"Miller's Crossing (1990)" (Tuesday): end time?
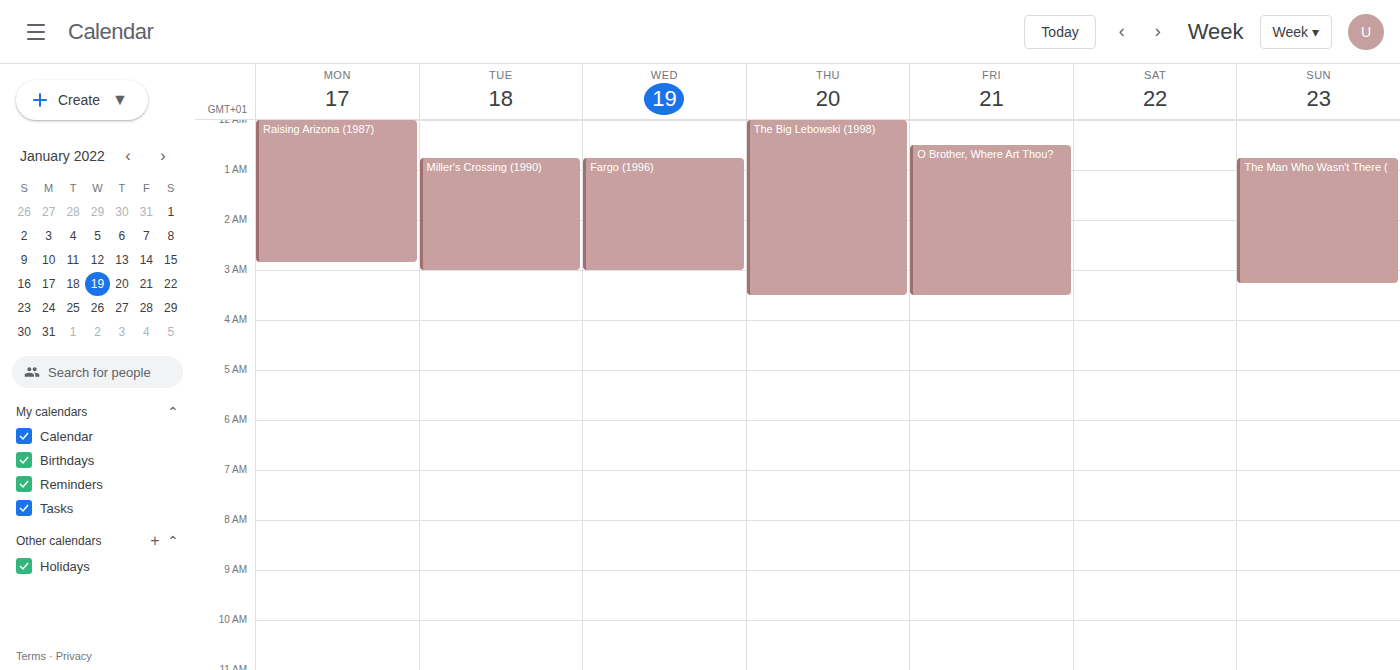
3:00 AM